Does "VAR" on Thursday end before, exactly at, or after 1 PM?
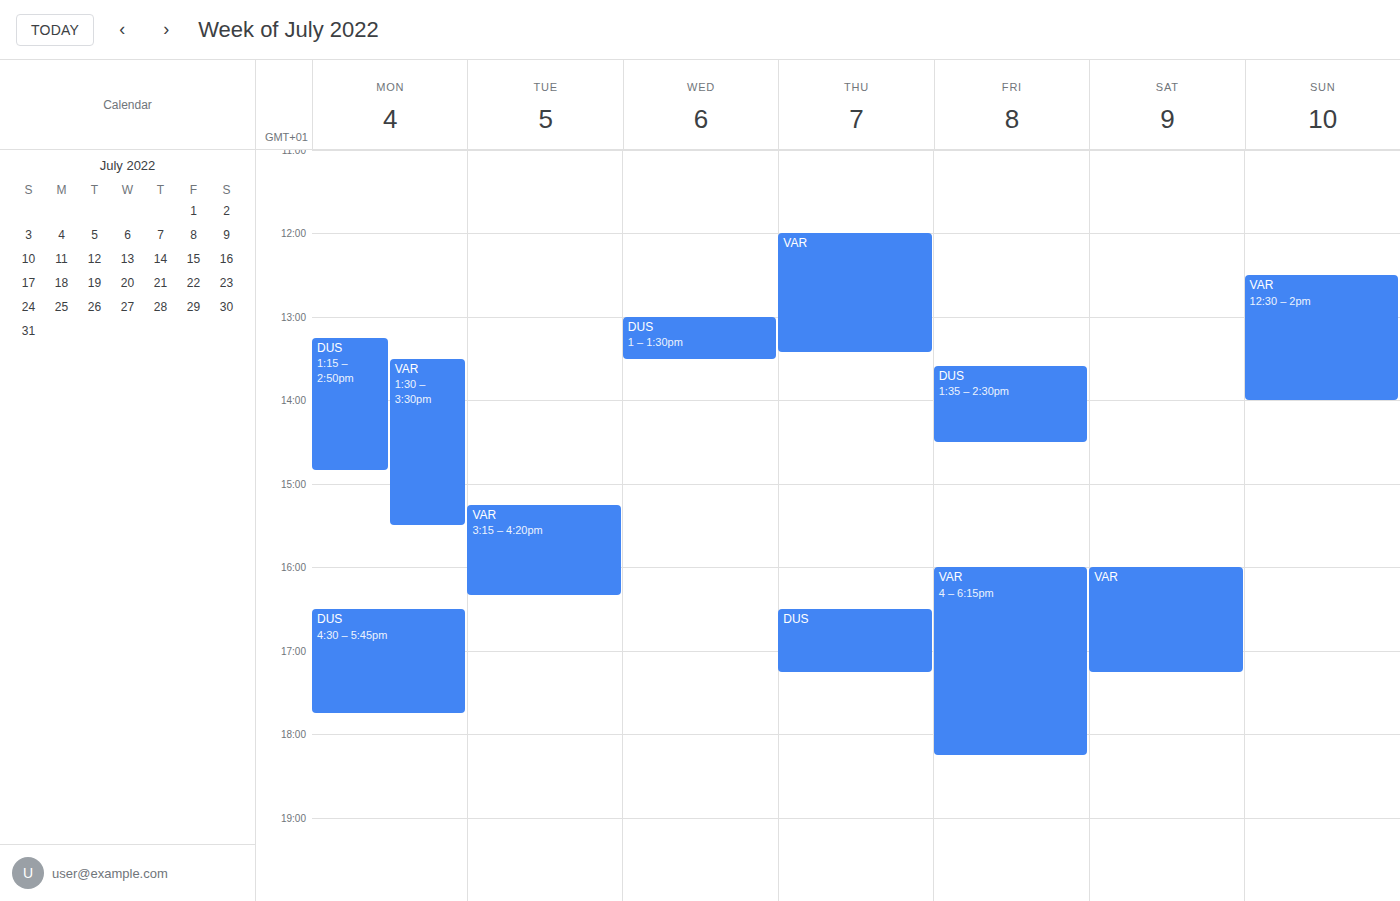
1:25 PM -- after 1 PM, 25 minutes below the 1 PM line.